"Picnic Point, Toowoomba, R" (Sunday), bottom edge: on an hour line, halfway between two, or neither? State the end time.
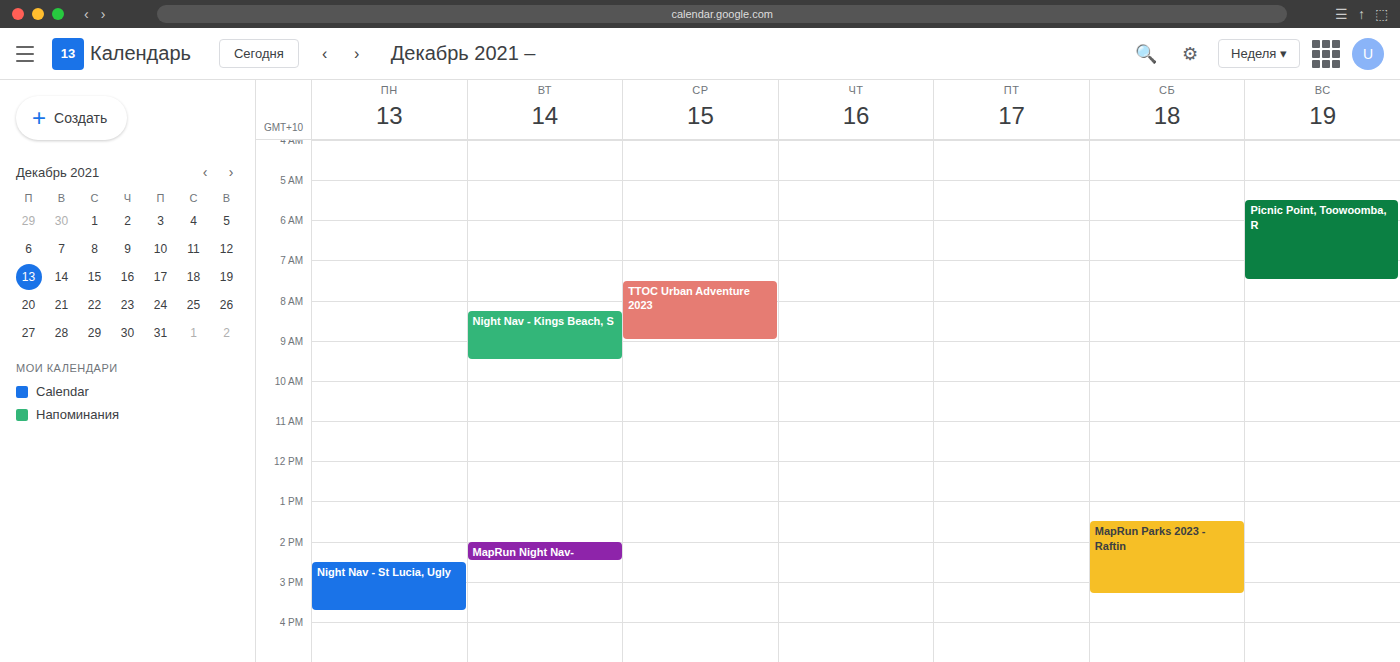
7:30 AM -- halfway between the 7 AM and 8 AM lines.